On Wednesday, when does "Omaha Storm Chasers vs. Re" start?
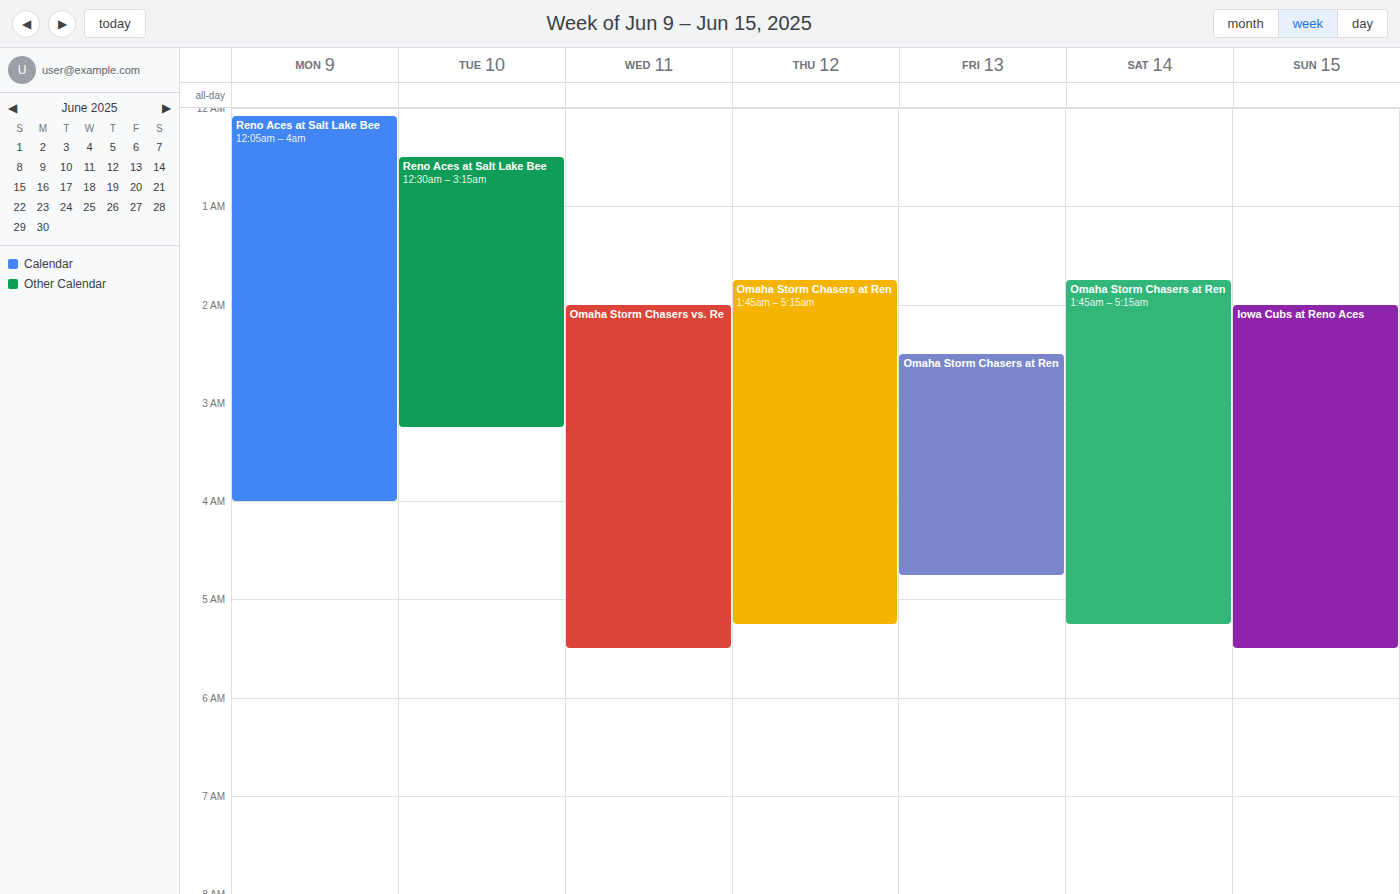
2:00 AM